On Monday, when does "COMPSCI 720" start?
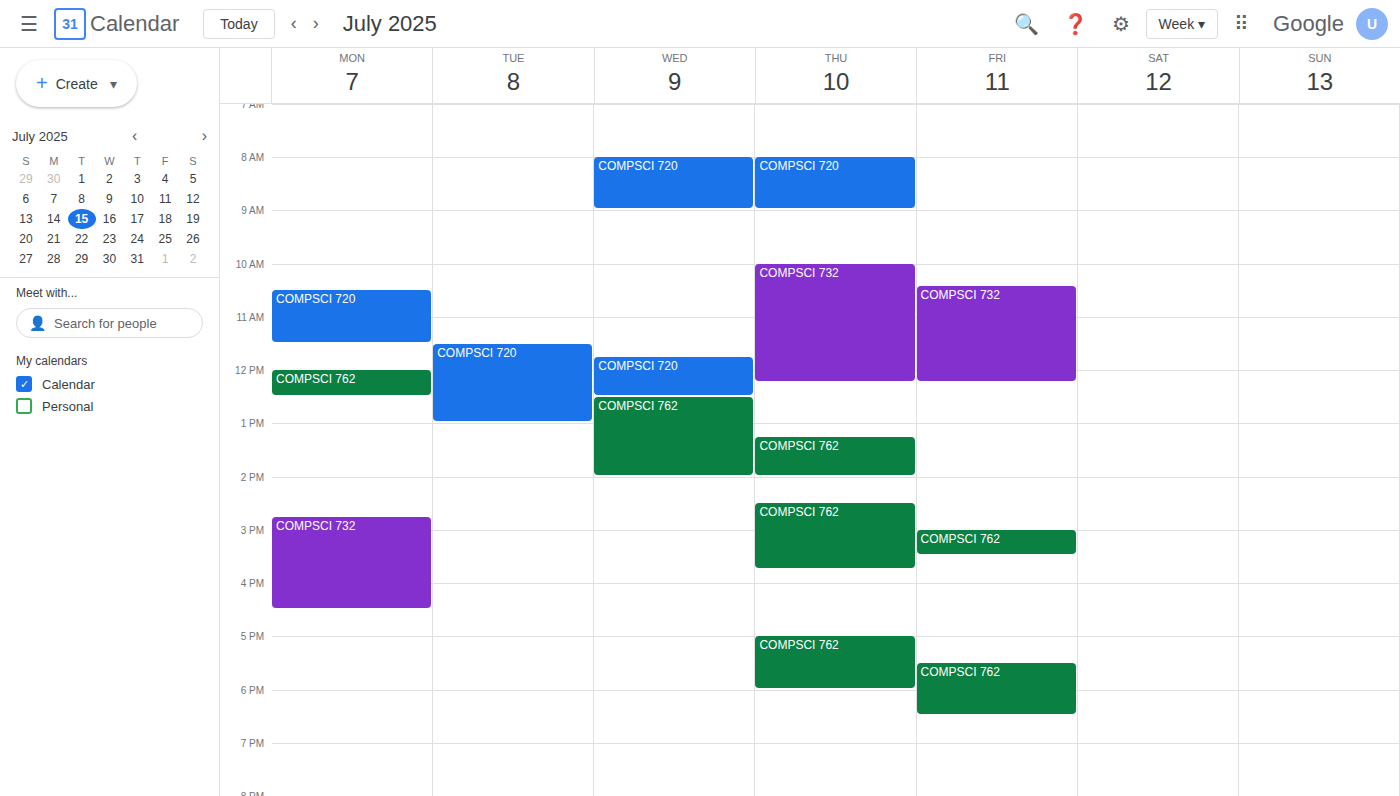
10:30 AM